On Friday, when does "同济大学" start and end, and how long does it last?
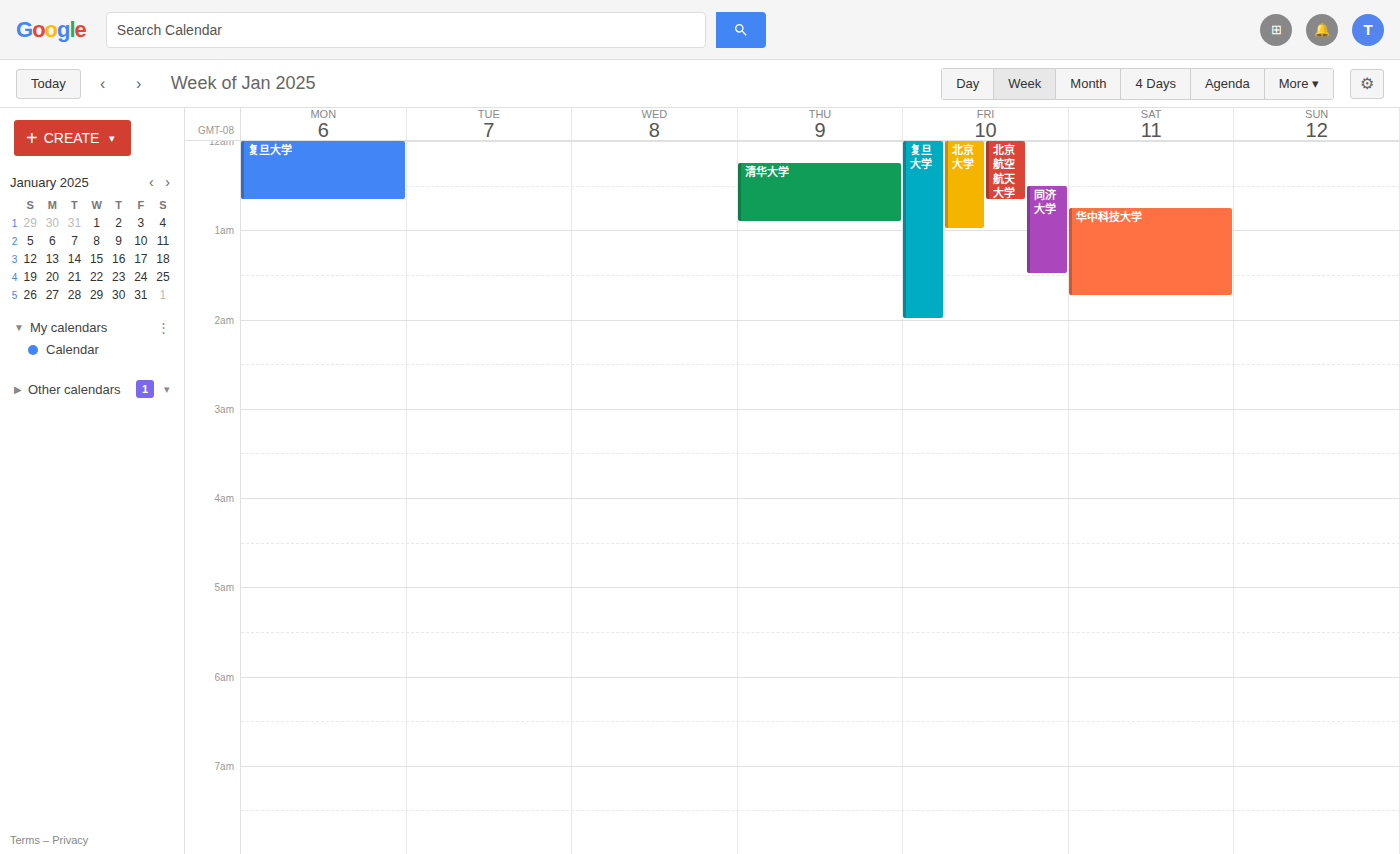
12:30 AM to 1:30 AM, 1 hour